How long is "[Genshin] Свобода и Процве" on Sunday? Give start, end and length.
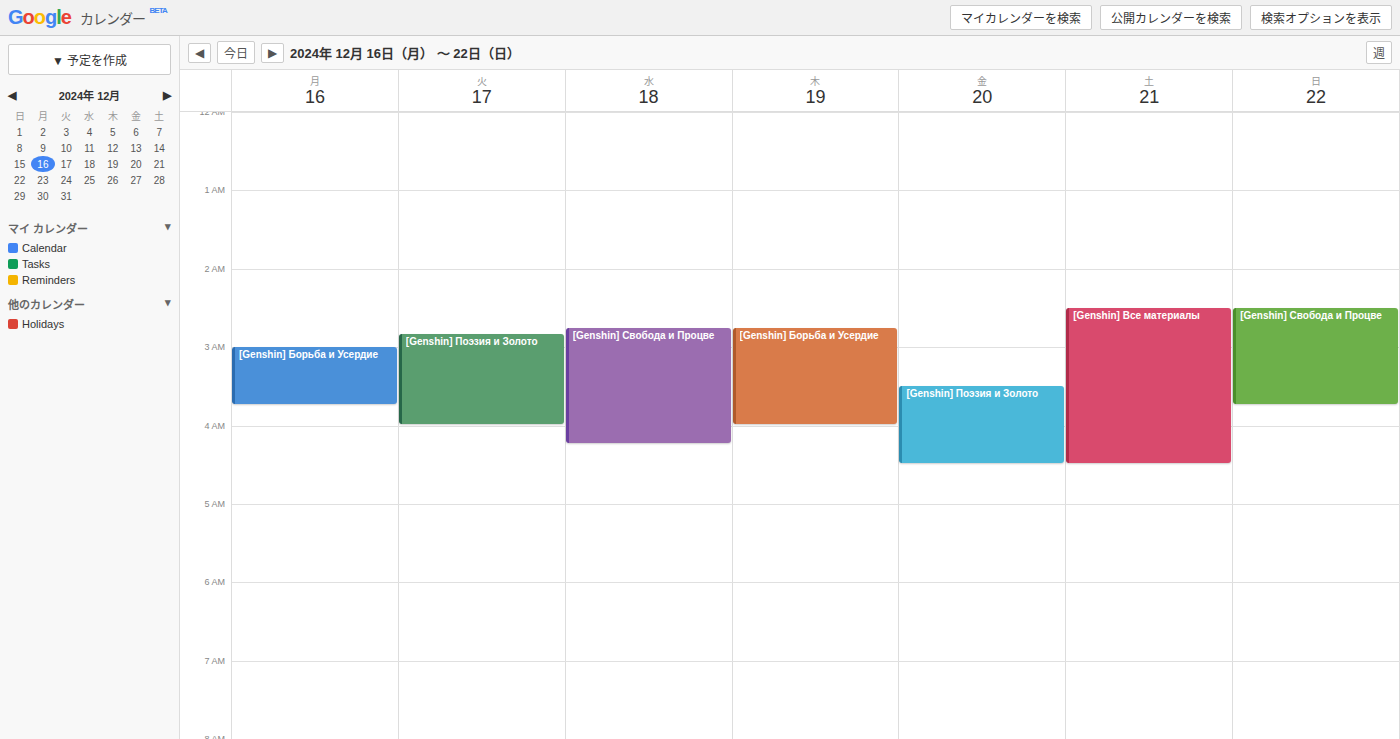
02:30 to 03:45, 1 hour 15 minutes